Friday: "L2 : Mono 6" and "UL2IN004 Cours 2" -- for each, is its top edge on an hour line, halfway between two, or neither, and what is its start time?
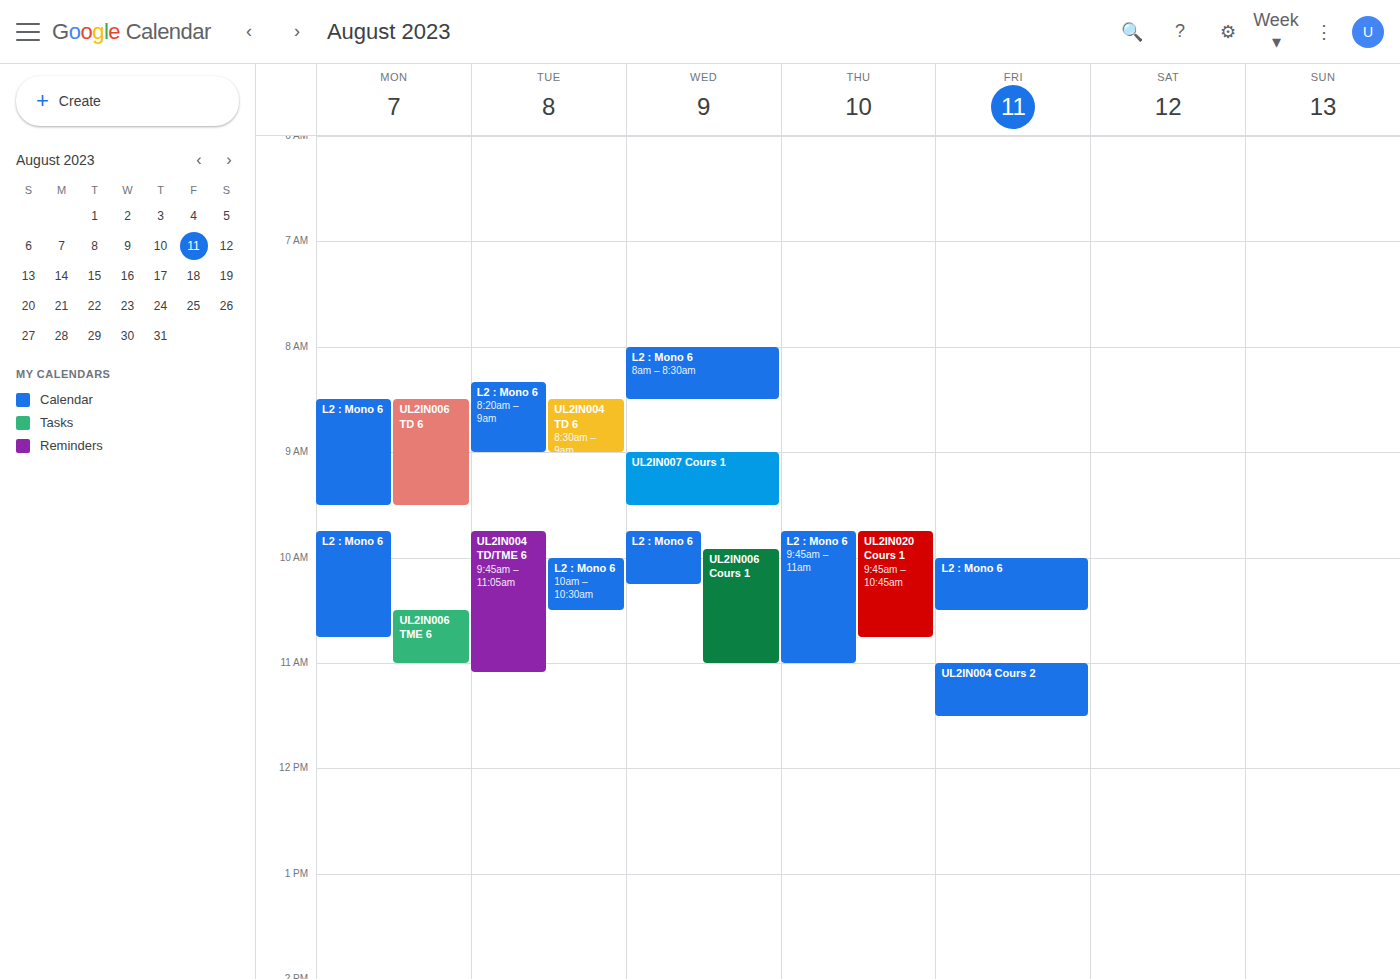
"L2 : Mono 6": 10:00 AM, exactly on the 10 AM line. "UL2IN004 Cours 2": 11:00 AM, exactly on the 11 AM line.